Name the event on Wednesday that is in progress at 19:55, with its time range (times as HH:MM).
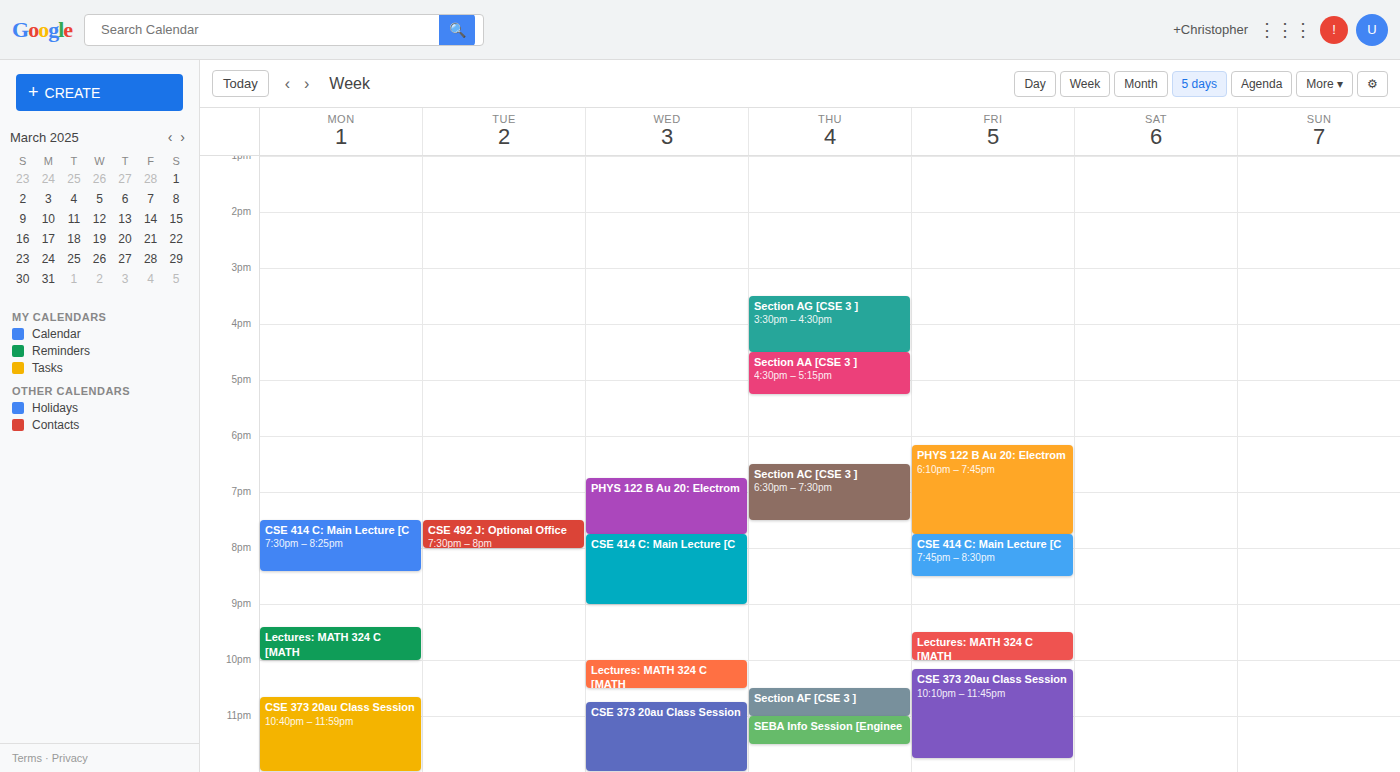
"CSE 414 C: Main Lecture [C", 19:45 to 21:00